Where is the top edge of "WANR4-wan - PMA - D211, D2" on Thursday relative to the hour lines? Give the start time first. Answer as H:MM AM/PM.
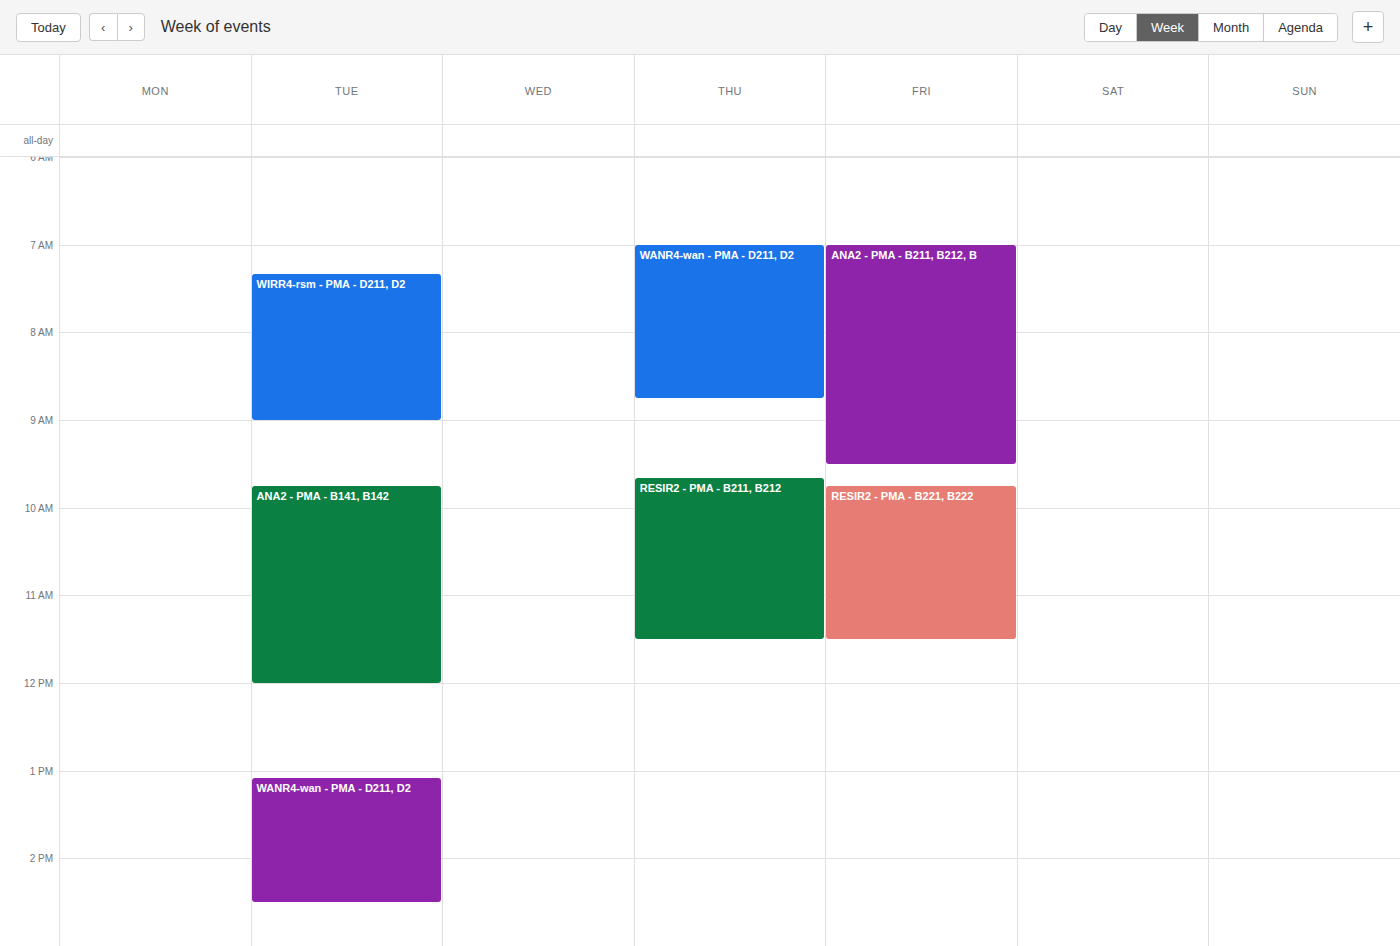
7:00 AM -- exactly on the 7 AM line.